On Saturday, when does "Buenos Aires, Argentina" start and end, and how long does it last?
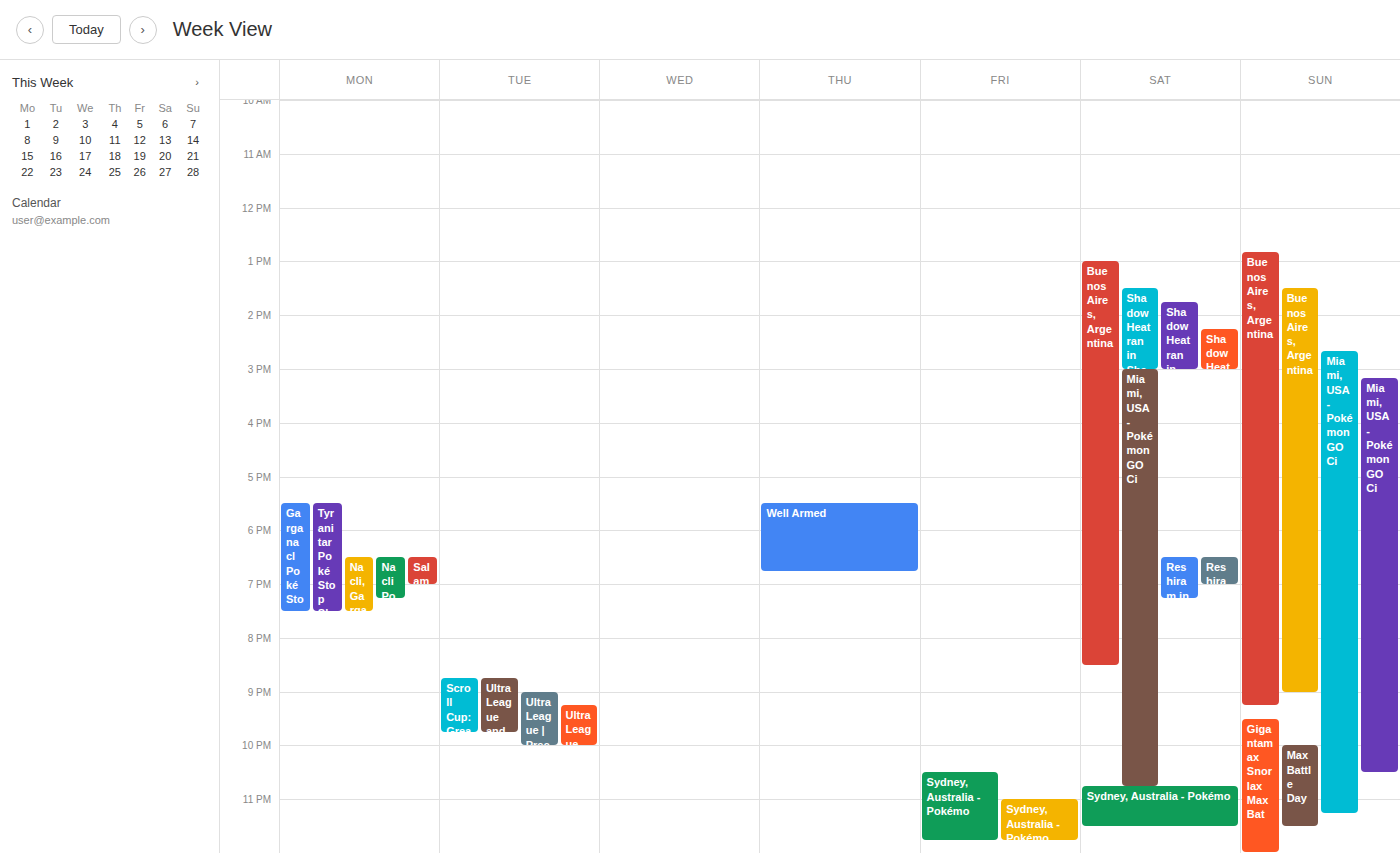
1:00 PM to 8:30 PM, 7 hours 30 minutes